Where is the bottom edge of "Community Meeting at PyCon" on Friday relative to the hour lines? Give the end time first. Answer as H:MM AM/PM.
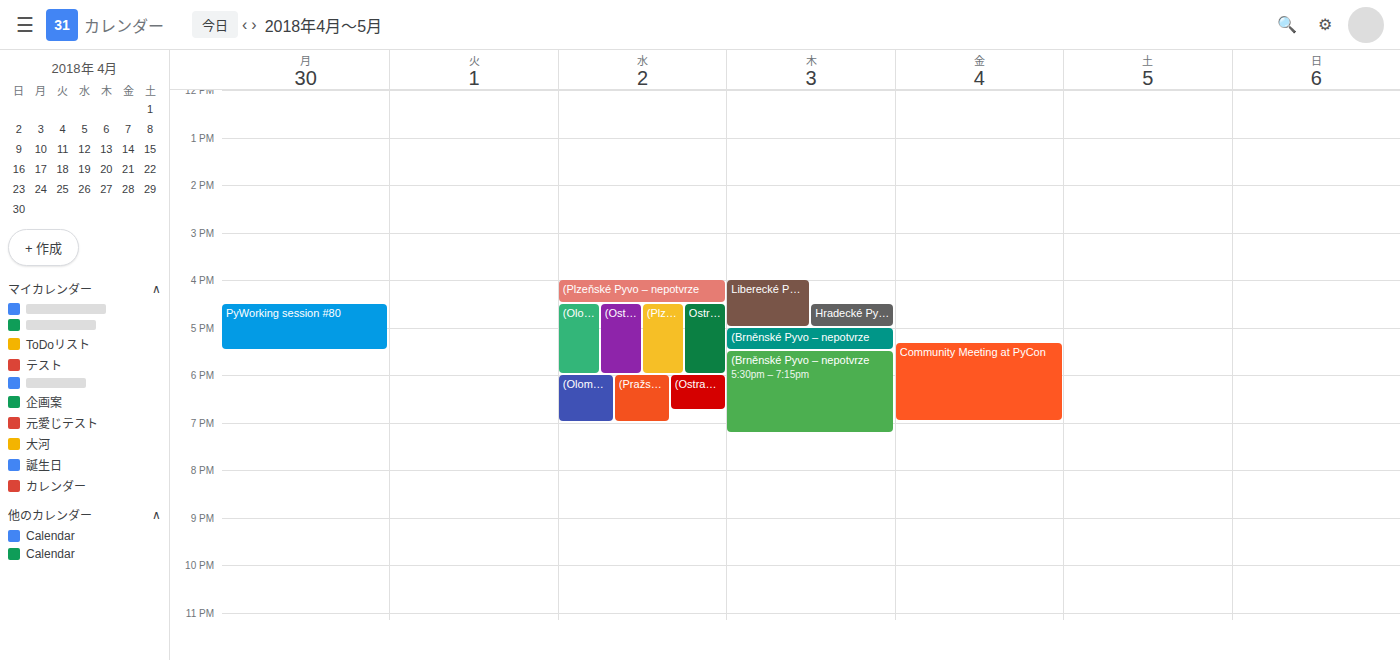
7:00 PM -- exactly on the 7 PM line.